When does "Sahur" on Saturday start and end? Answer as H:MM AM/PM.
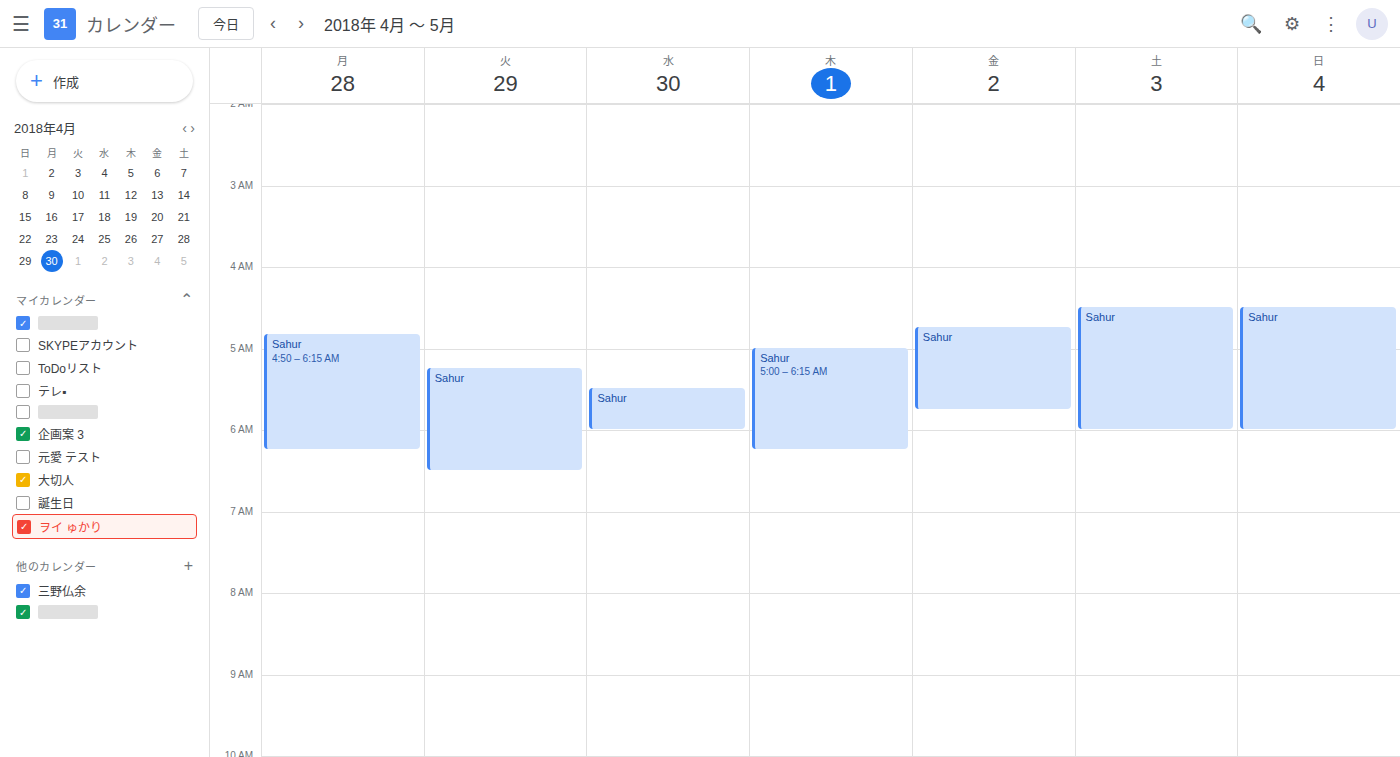
4:30 AM to 6:00 AM